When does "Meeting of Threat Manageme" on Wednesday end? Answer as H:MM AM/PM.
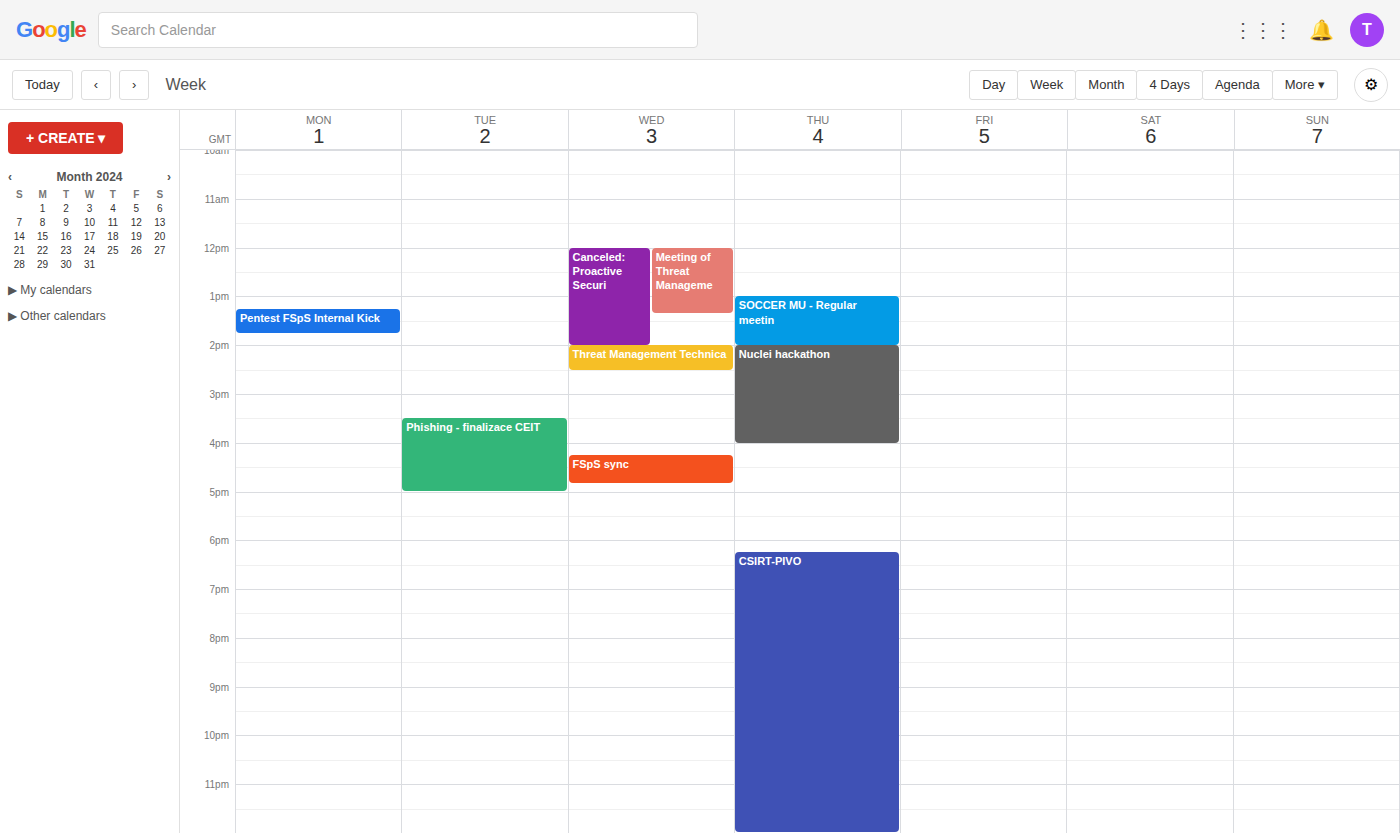
1:20 PM